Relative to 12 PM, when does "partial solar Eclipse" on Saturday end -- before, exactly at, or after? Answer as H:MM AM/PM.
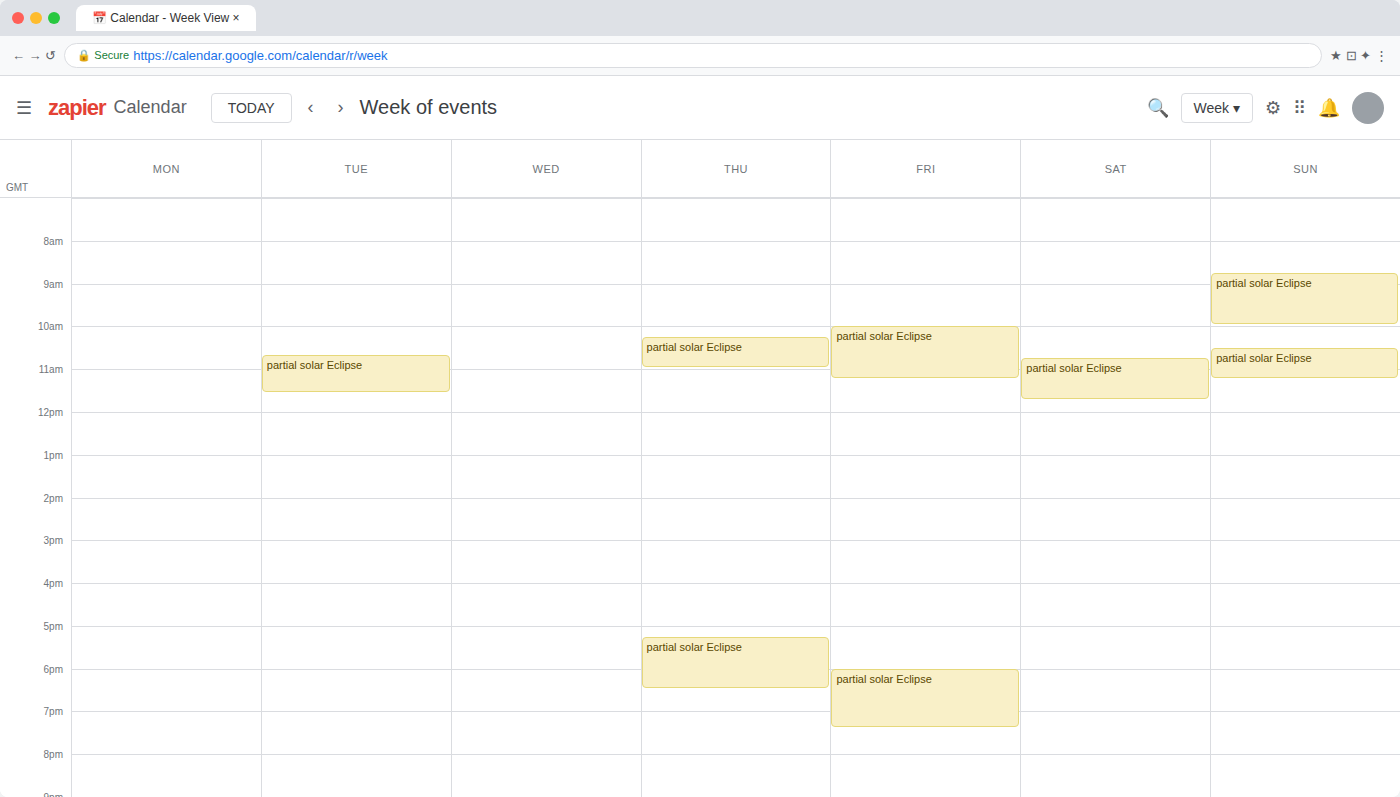
11:45 AM -- before 12 PM, 15 minutes above the 12 PM line.